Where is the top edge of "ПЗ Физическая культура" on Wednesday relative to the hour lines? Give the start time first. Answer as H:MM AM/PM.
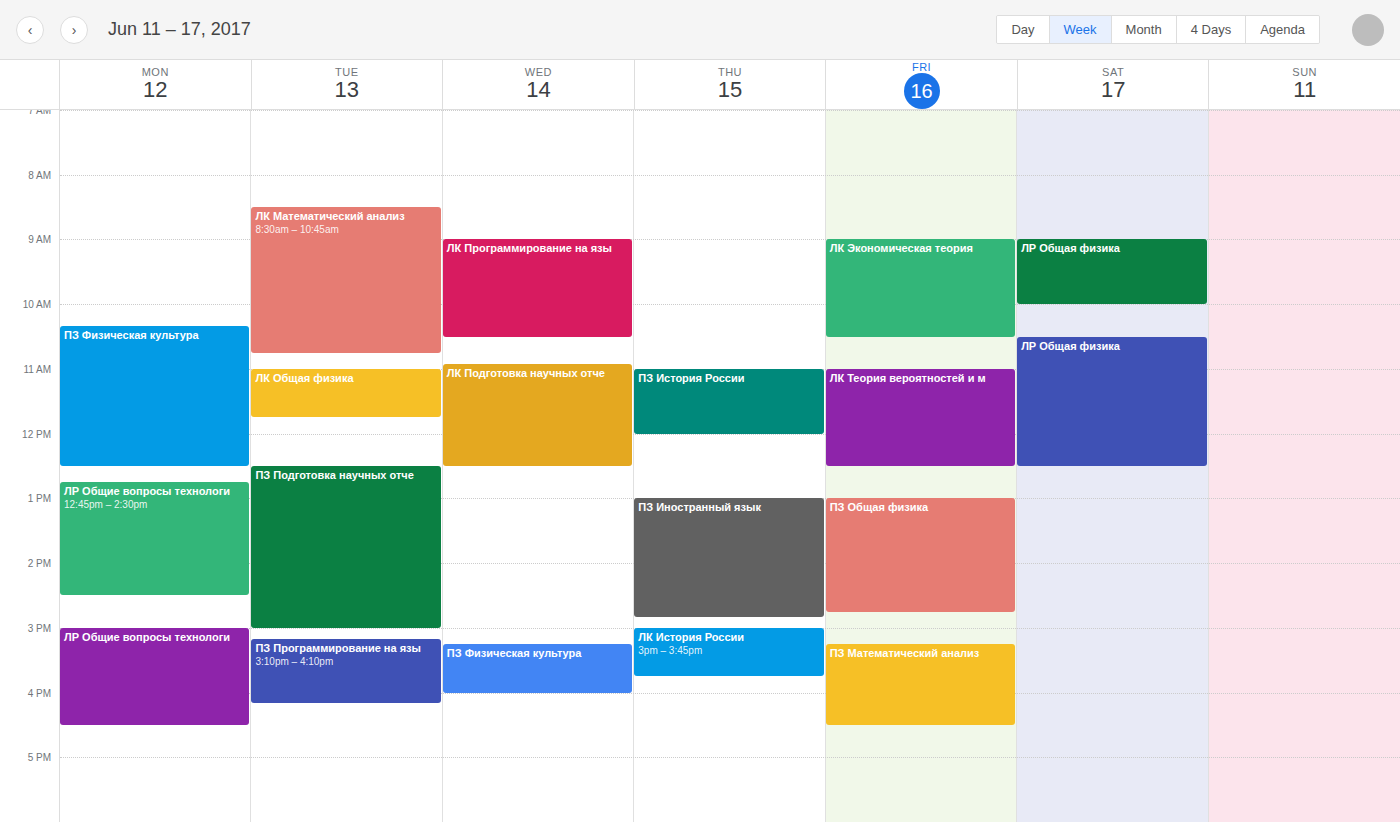
3:15 PM -- neither: a quarter of the way from the 3 PM line to the 4 PM line.